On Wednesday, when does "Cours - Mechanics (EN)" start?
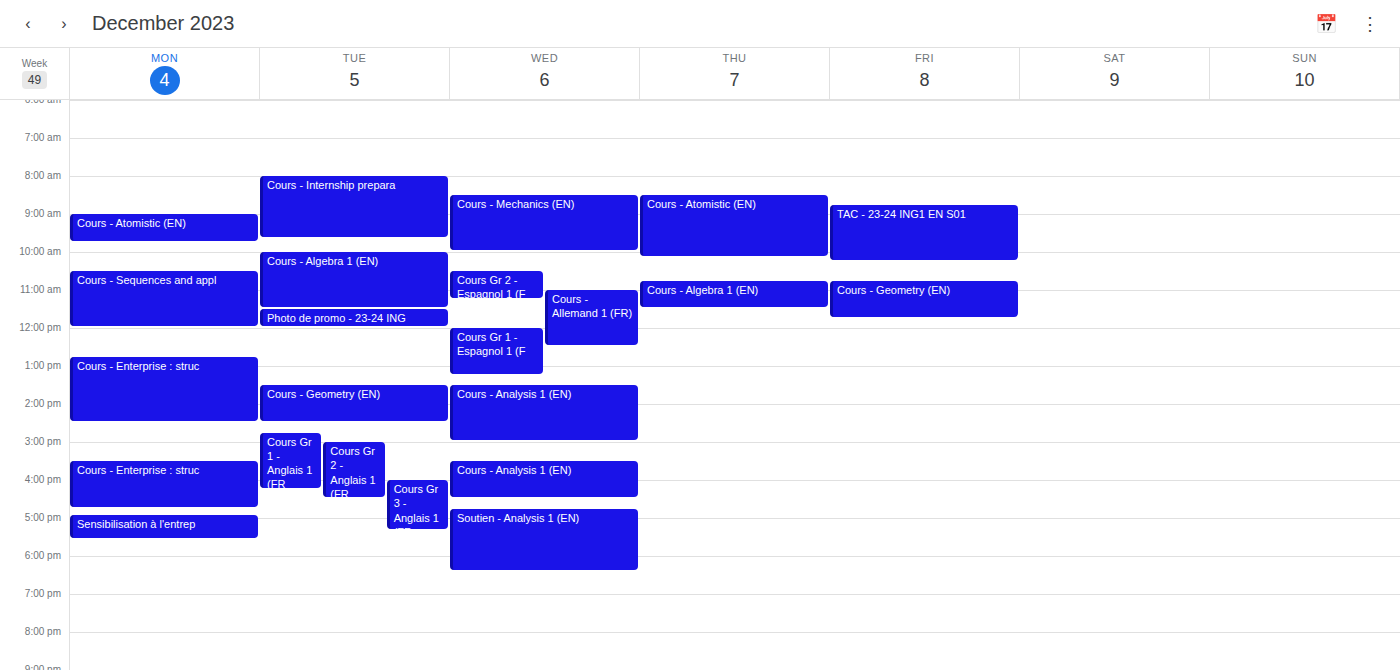
8:30 AM